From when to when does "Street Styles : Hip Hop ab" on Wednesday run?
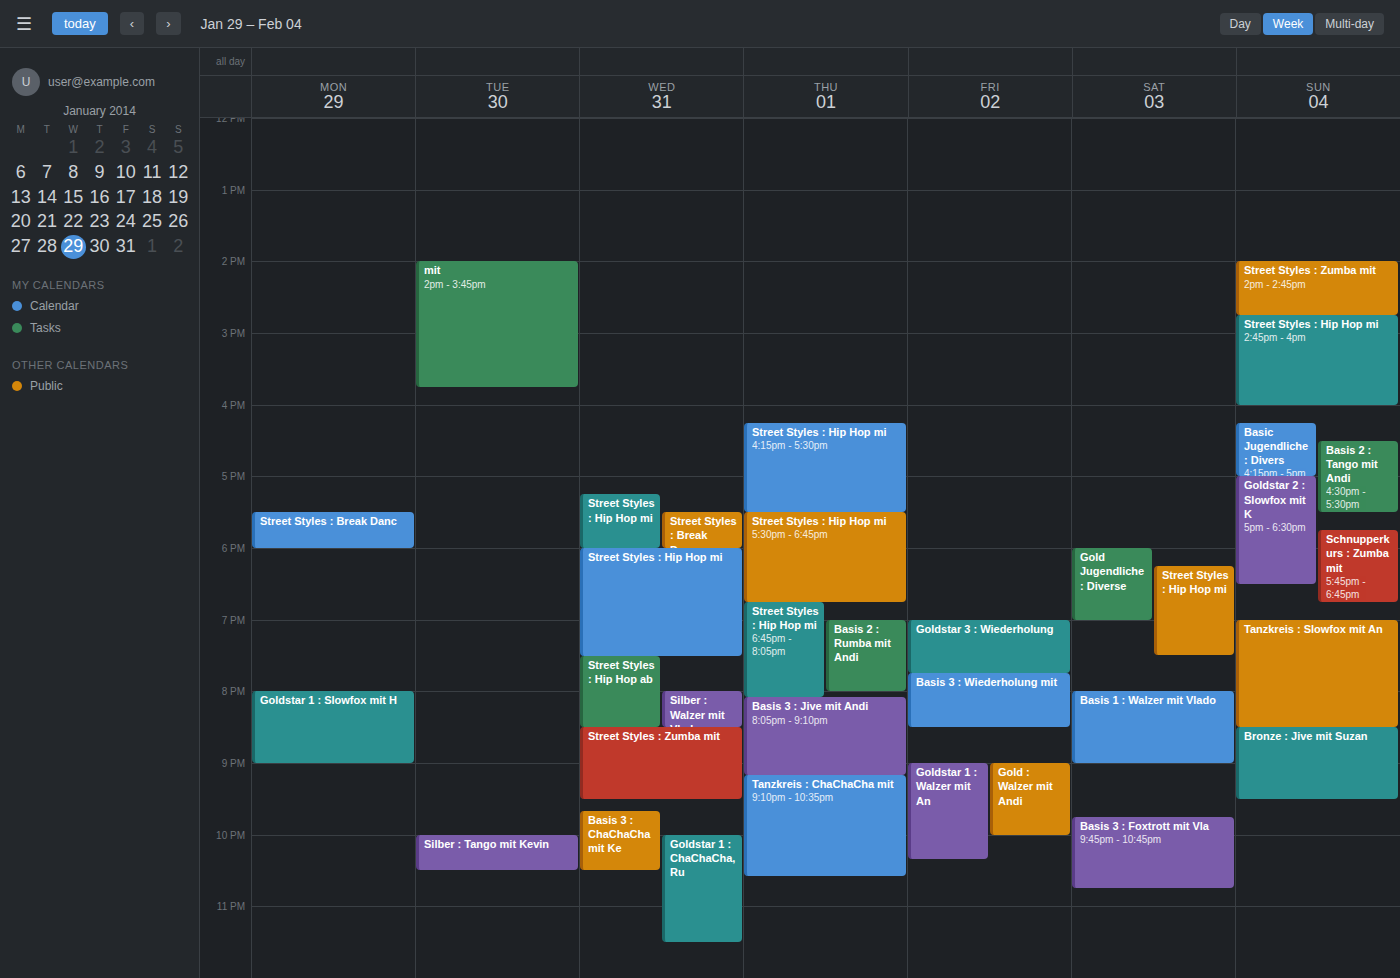
19:30 to 20:30